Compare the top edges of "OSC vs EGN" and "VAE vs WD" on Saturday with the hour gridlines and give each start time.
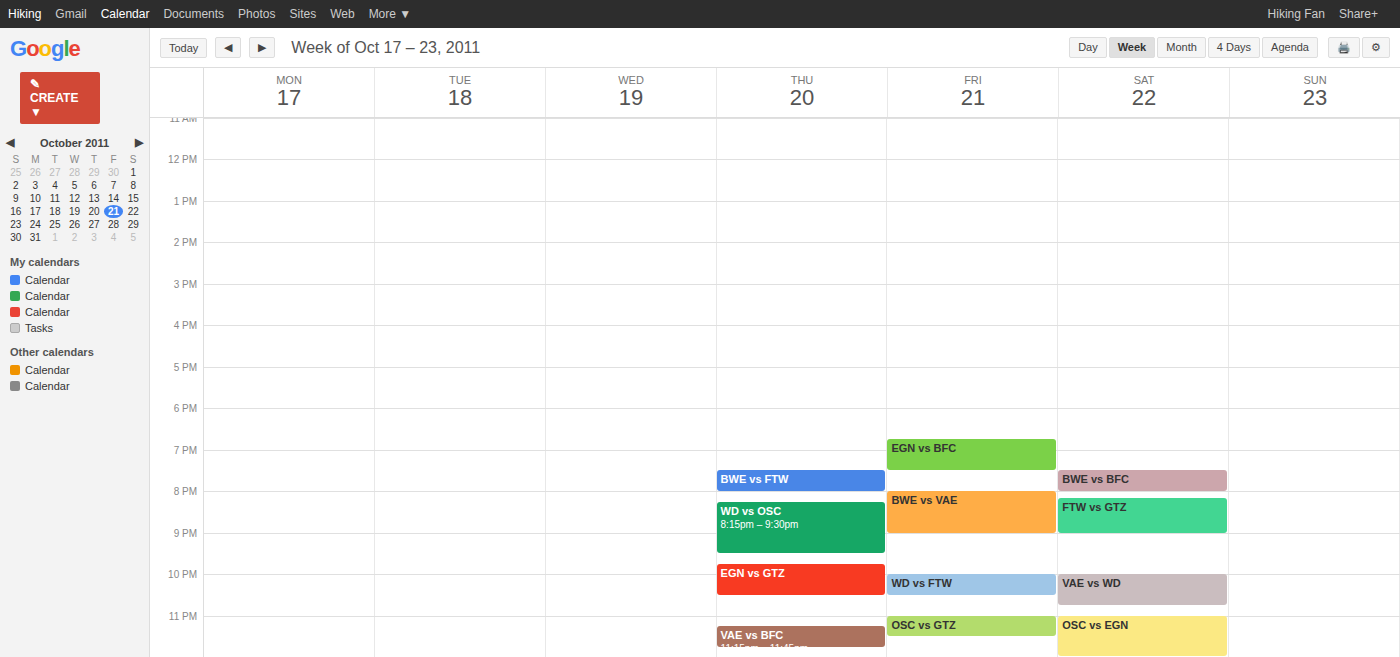
"OSC vs EGN": 11:00 PM, exactly on the 11 PM line. "VAE vs WD": 10:00 PM, exactly on the 10 PM line.